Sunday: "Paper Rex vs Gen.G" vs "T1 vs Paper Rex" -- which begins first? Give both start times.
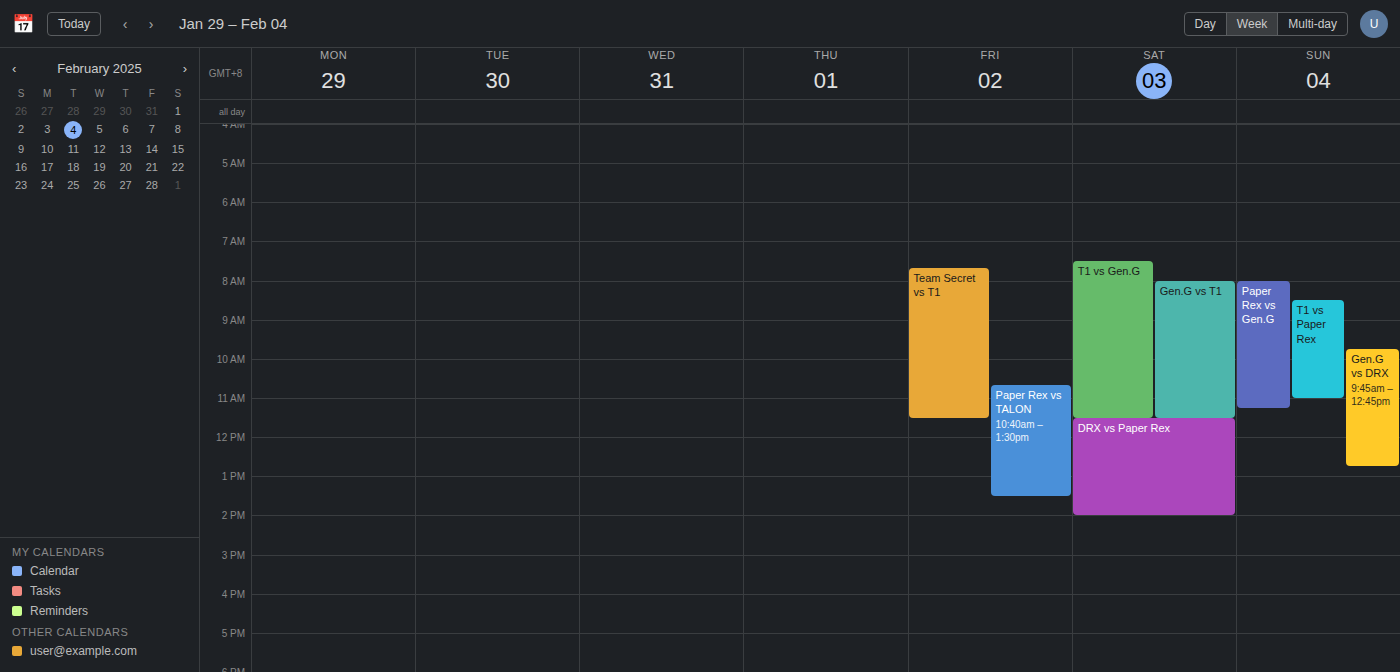
"Paper Rex vs Gen.G" 8:00 AM; "T1 vs Paper Rex" 8:30 AM.